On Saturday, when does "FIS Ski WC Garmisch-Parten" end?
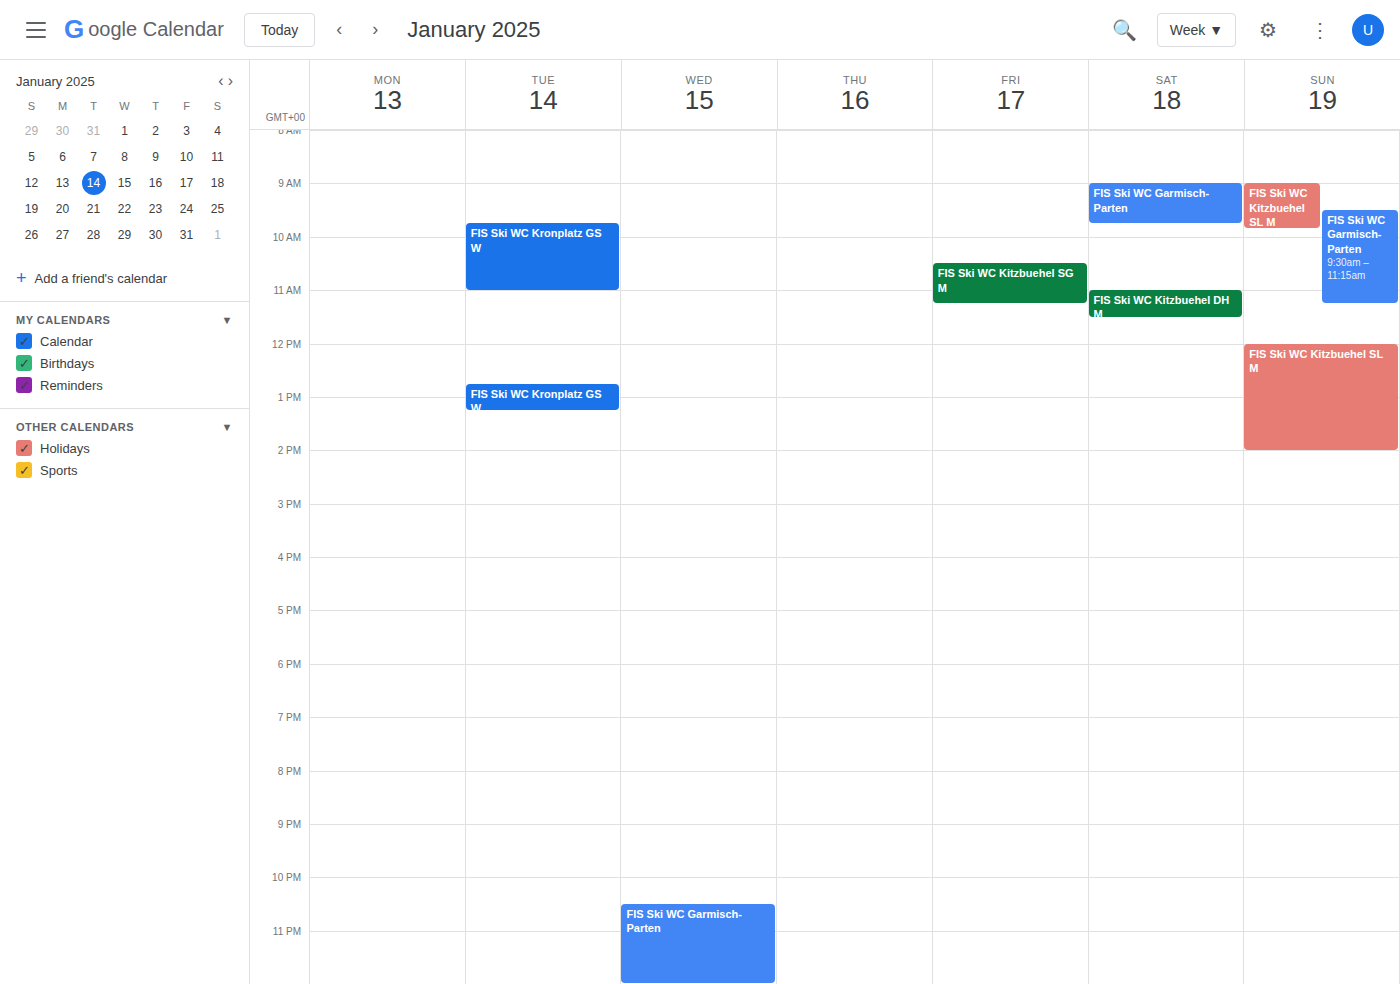
9:45 AM